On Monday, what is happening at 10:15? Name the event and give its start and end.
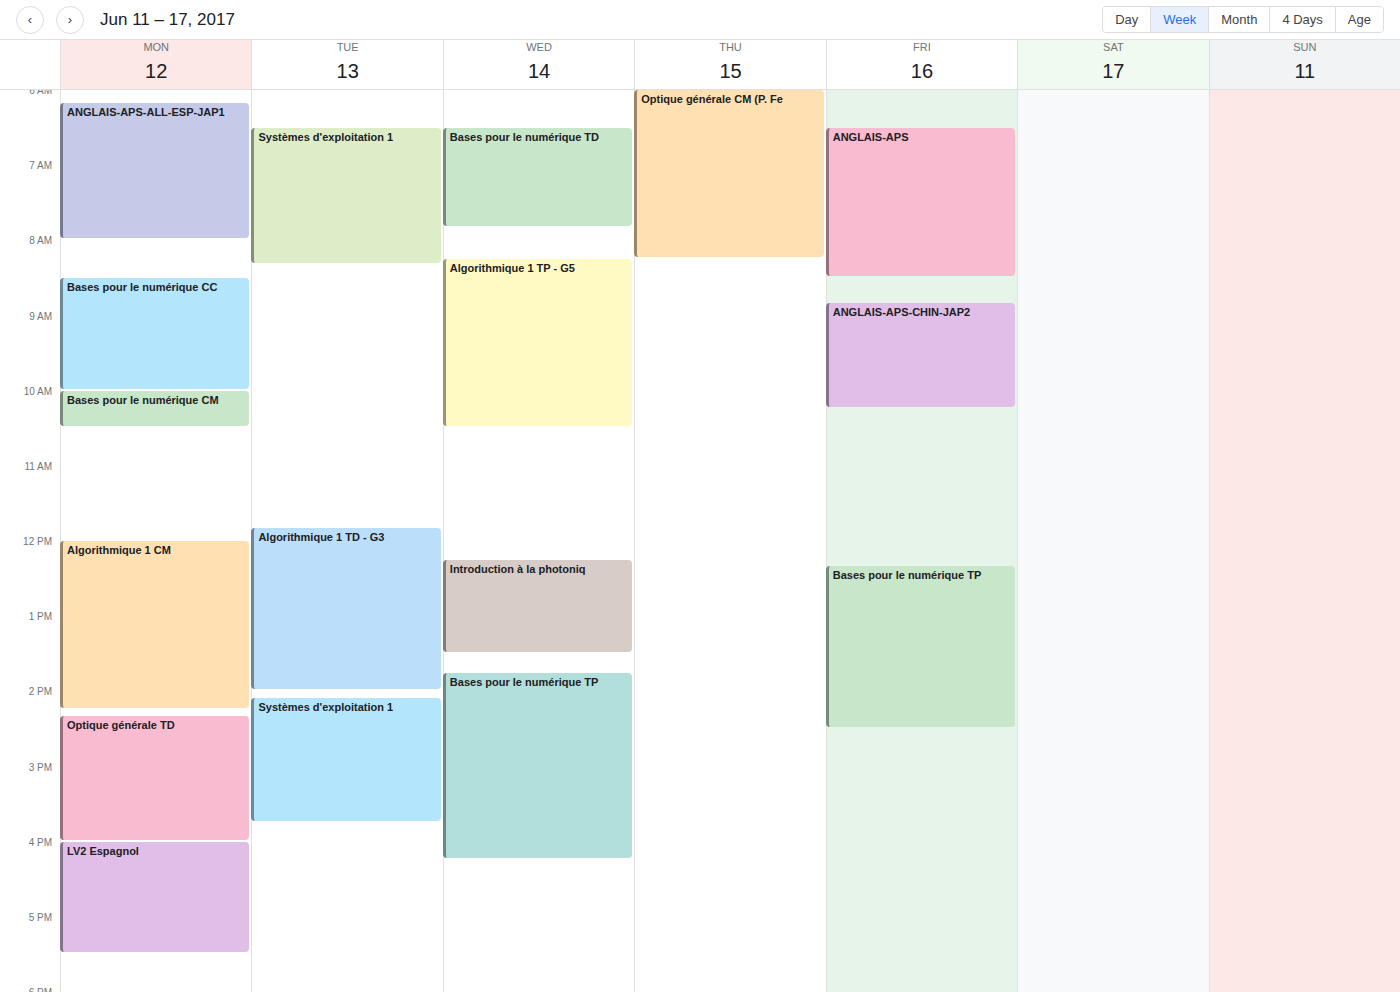
"Bases pour le numérique CM", 10:00 to 10:30